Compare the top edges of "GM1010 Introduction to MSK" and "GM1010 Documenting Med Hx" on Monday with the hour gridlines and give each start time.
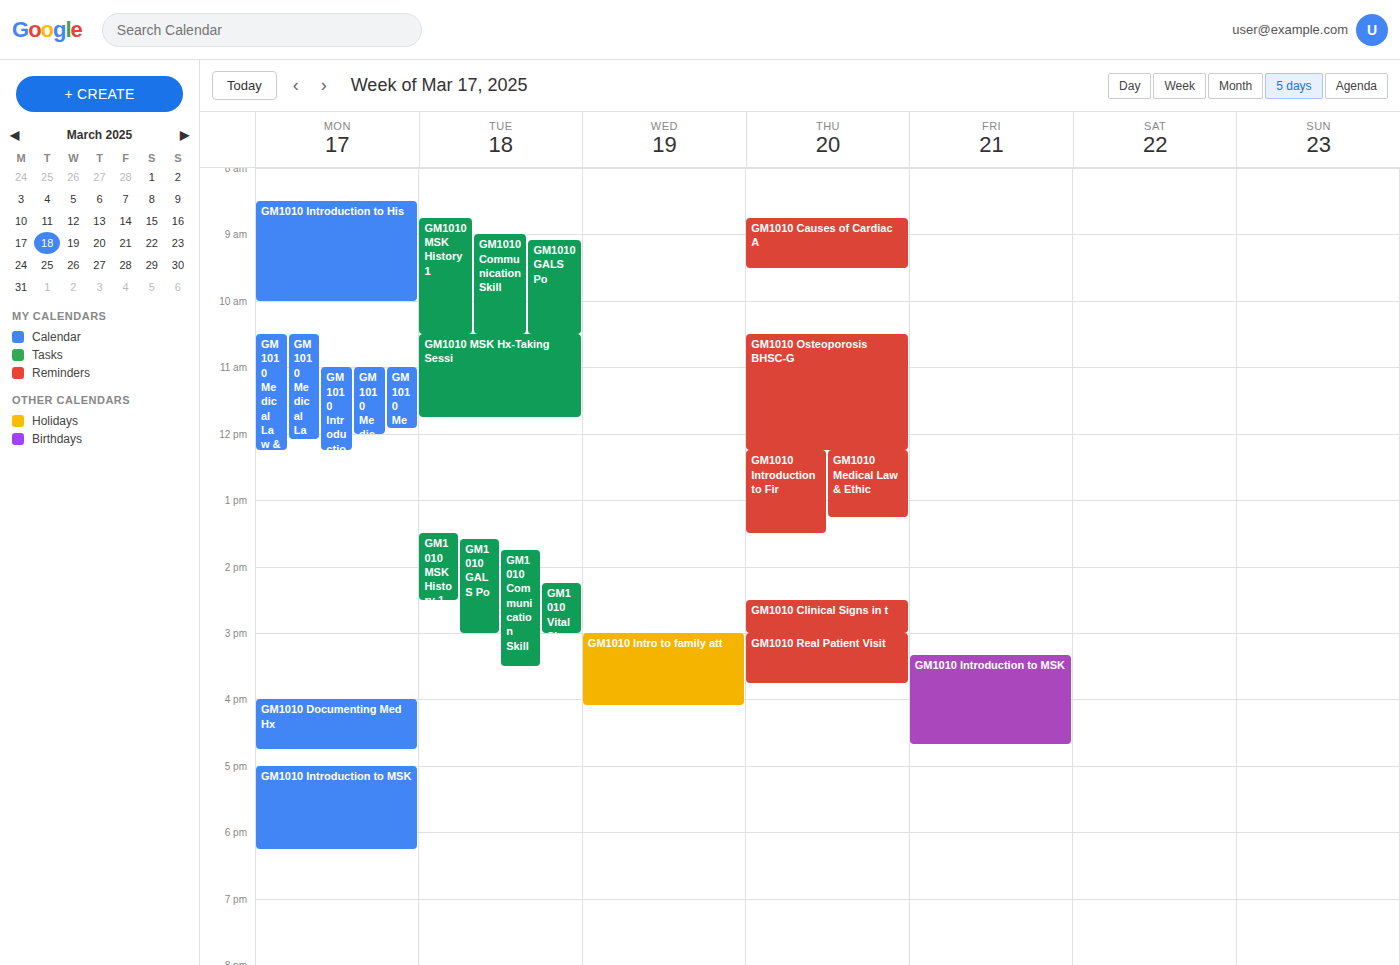
"GM1010 Introduction to MSK": 5:00 PM, exactly on the 5 PM line. "GM1010 Documenting Med Hx": 4:00 PM, exactly on the 4 PM line.